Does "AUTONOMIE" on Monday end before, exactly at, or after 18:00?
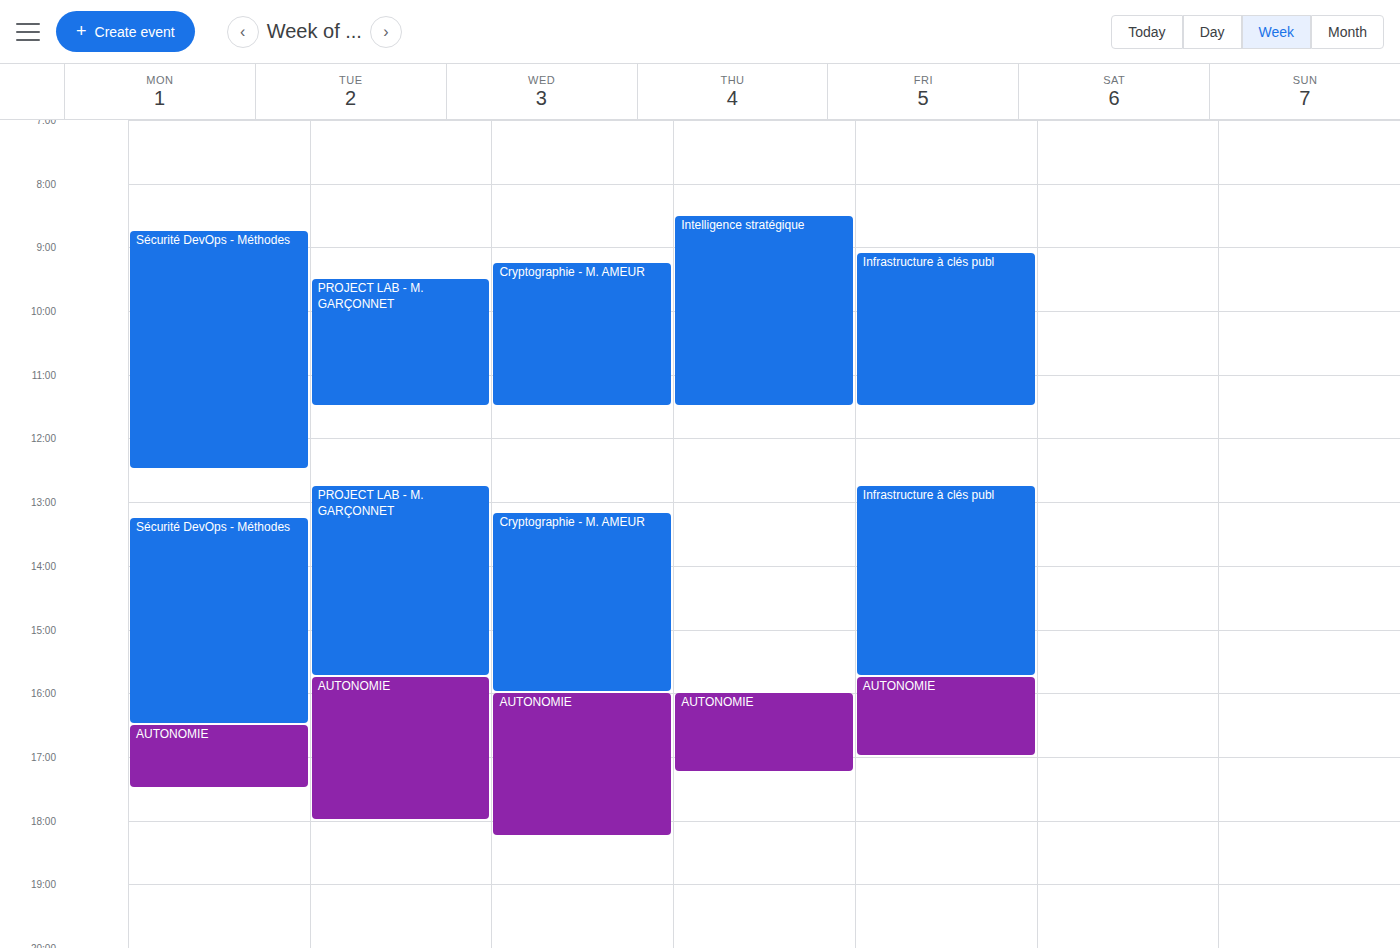
17:30 -- before 18:00, 30 minutes above the 18:00 line.